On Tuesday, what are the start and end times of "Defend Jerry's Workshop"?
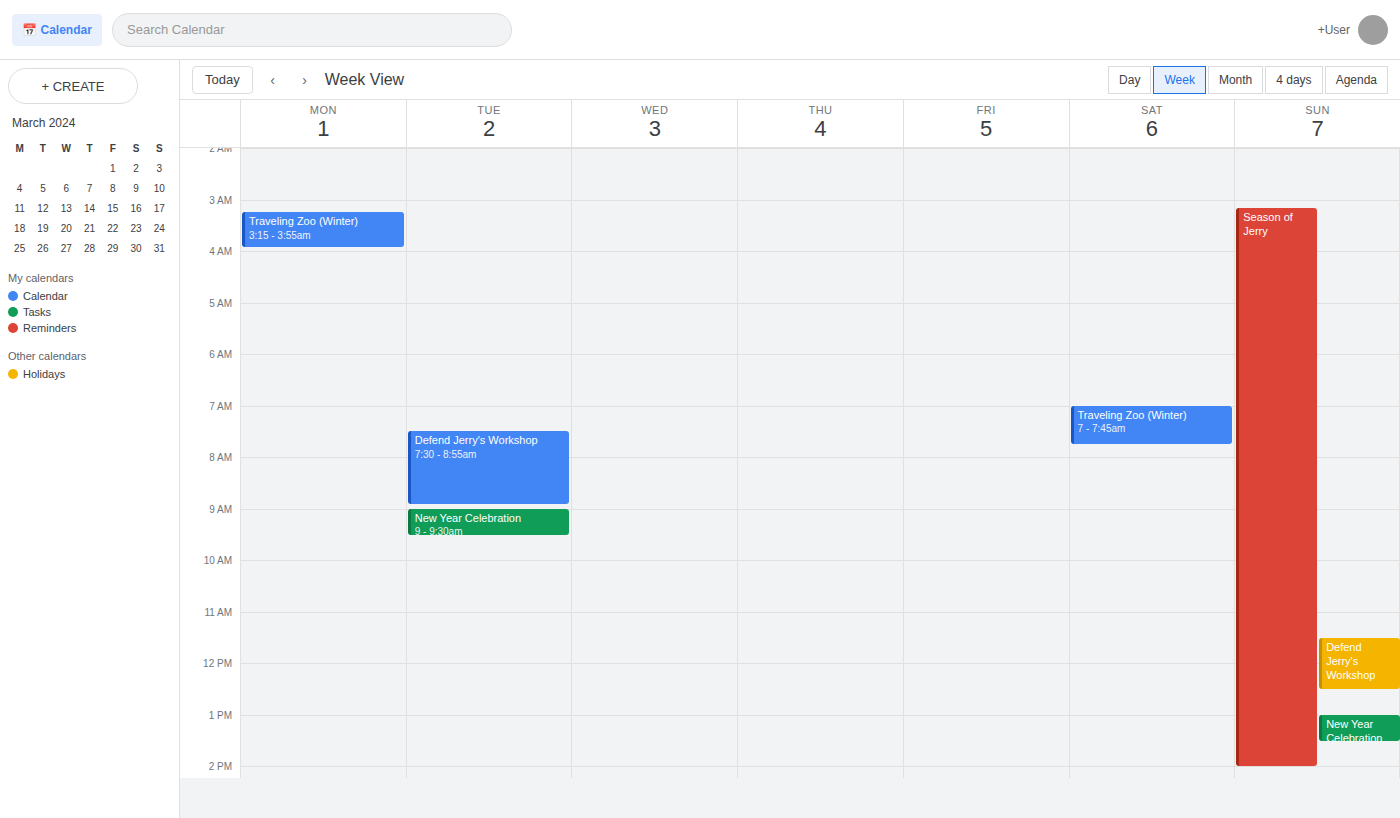
7:30 AM to 8:55 AM